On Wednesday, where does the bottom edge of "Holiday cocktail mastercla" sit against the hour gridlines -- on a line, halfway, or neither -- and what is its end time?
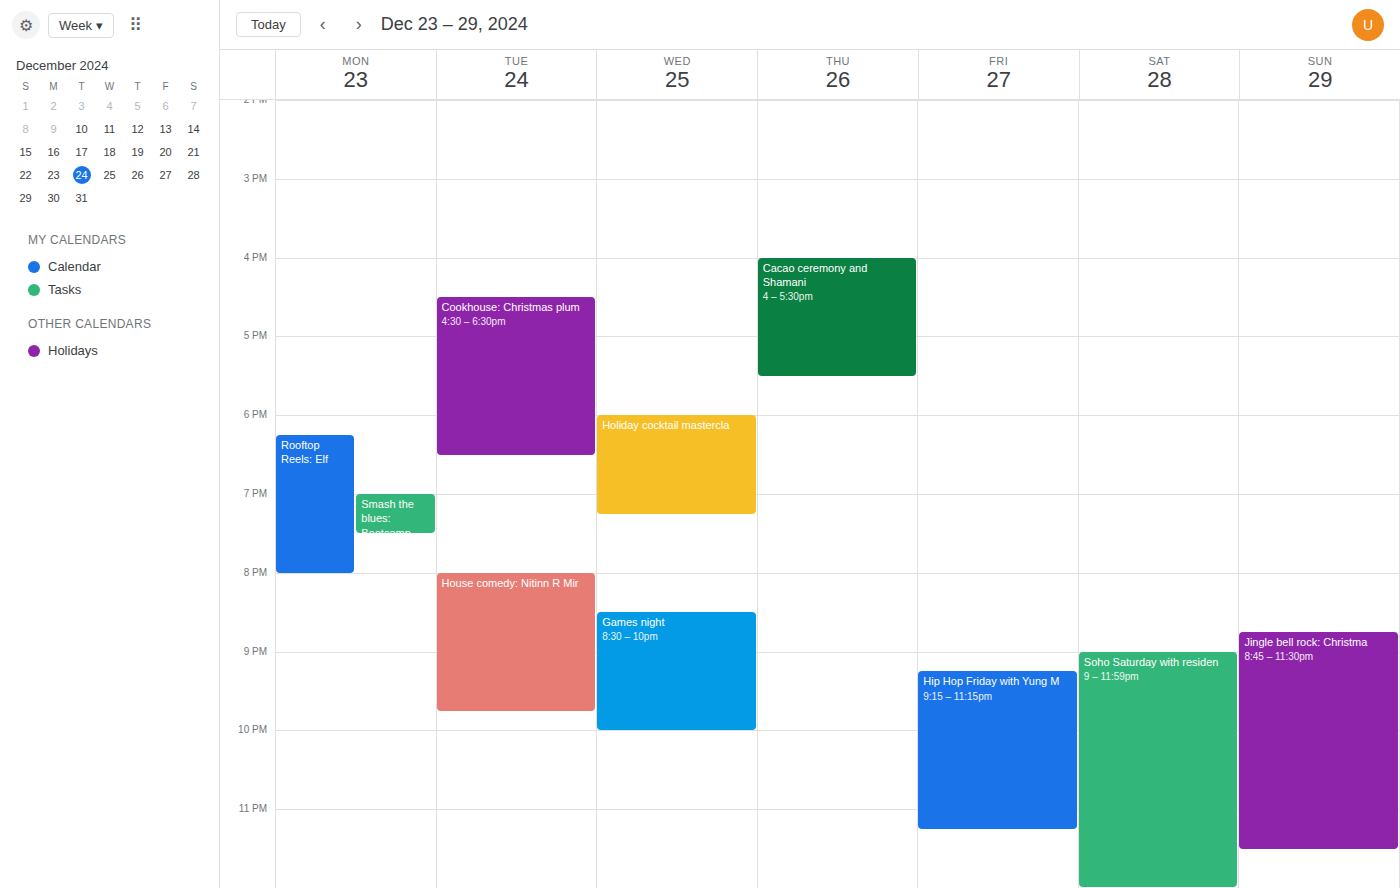
7:15 PM -- neither: a quarter of the way from the 7 PM line to the 8 PM line.